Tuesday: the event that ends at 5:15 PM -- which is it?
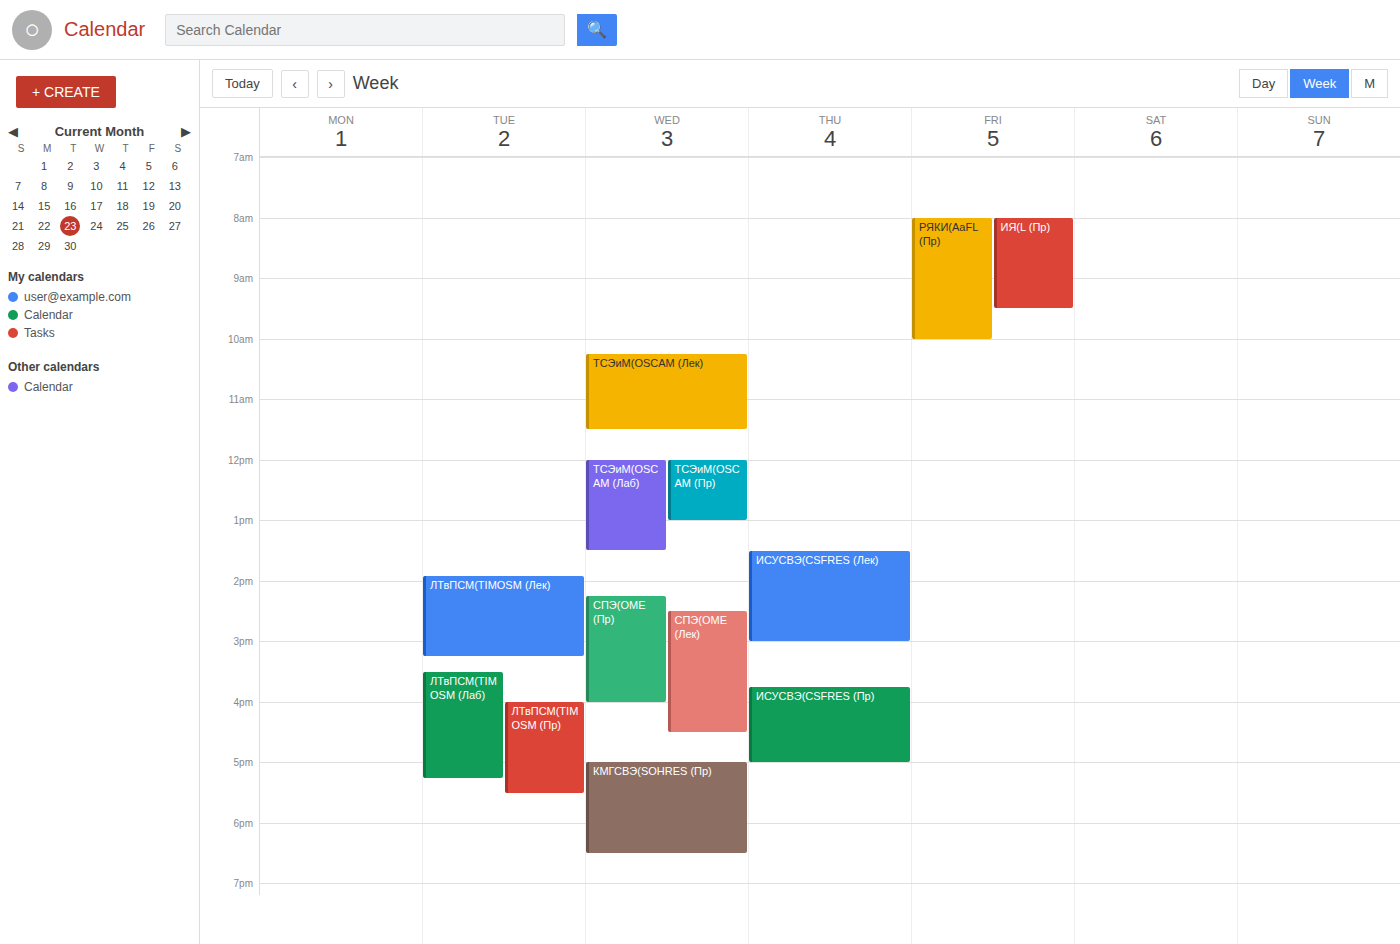
"ЛТвПСМ(TIMOSM (Лаб)"